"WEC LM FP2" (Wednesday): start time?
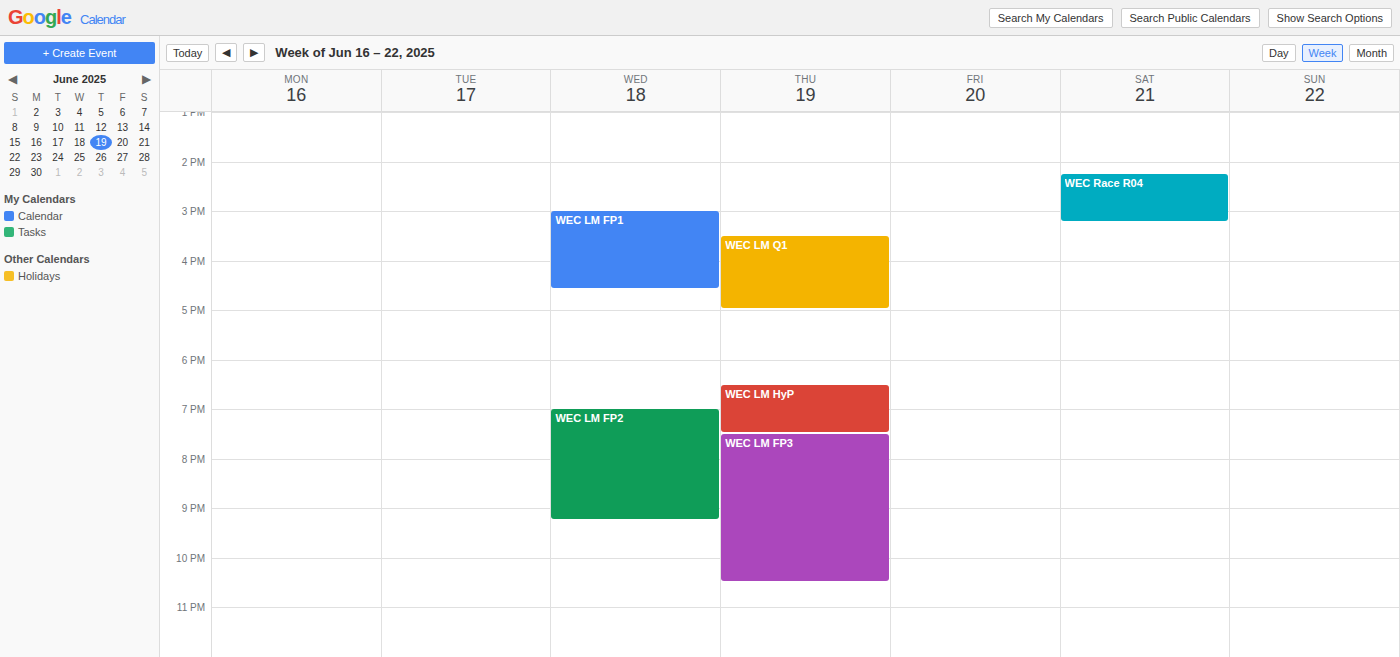
7:00 PM